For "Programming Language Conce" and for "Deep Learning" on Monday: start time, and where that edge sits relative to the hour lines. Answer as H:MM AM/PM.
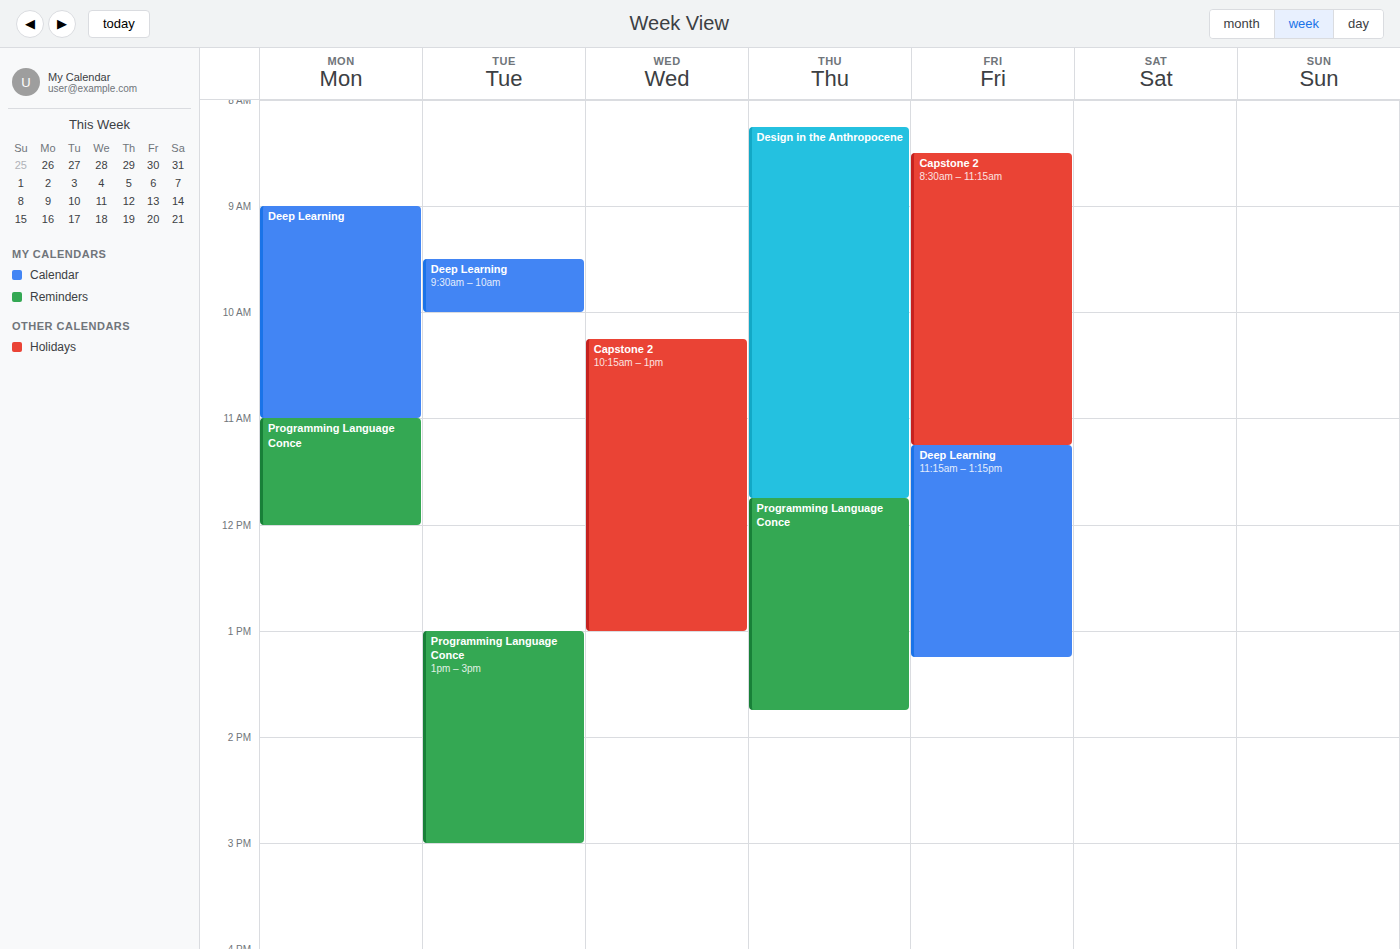
"Programming Language Conce": 11:00 AM, exactly on the 11 AM line. "Deep Learning": 9:00 AM, exactly on the 9 AM line.